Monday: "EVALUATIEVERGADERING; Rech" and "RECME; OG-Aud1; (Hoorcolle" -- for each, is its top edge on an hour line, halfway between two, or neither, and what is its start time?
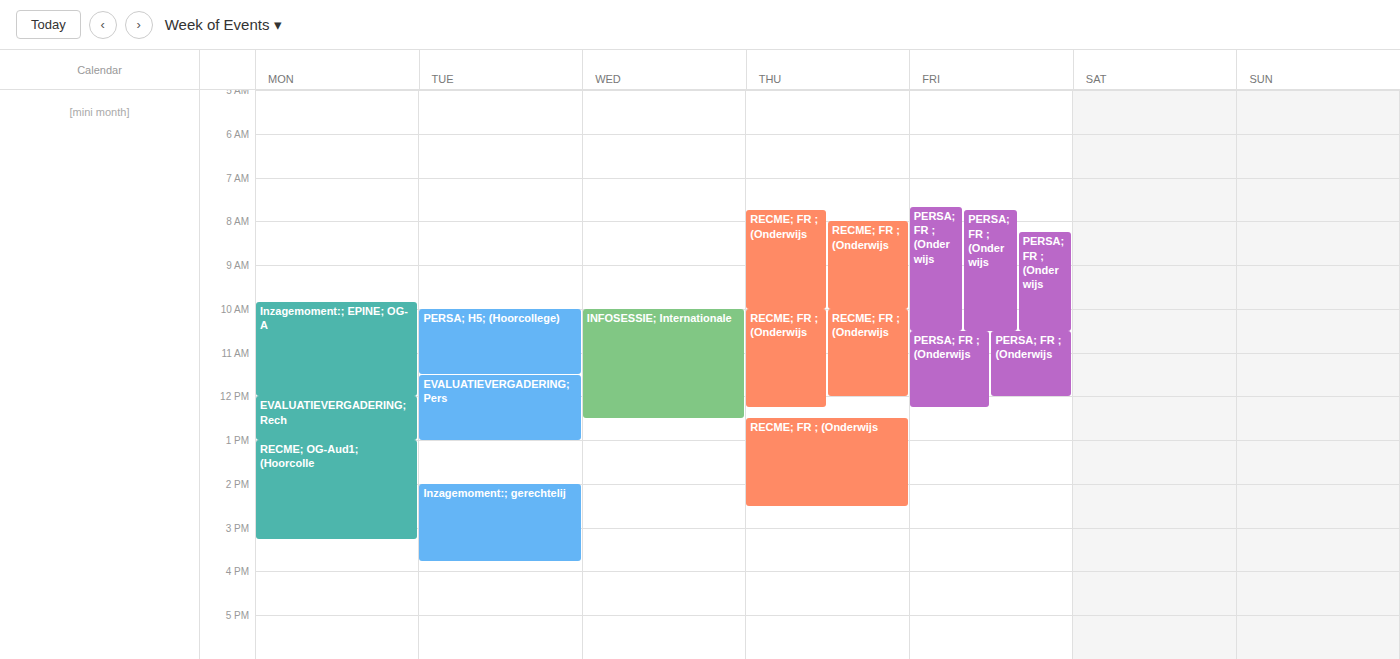
"EVALUATIEVERGADERING; Rech": 12:00 PM, exactly on the 12 PM line. "RECME; OG-Aud1; (Hoorcolle": 1:00 PM, exactly on the 1 PM line.